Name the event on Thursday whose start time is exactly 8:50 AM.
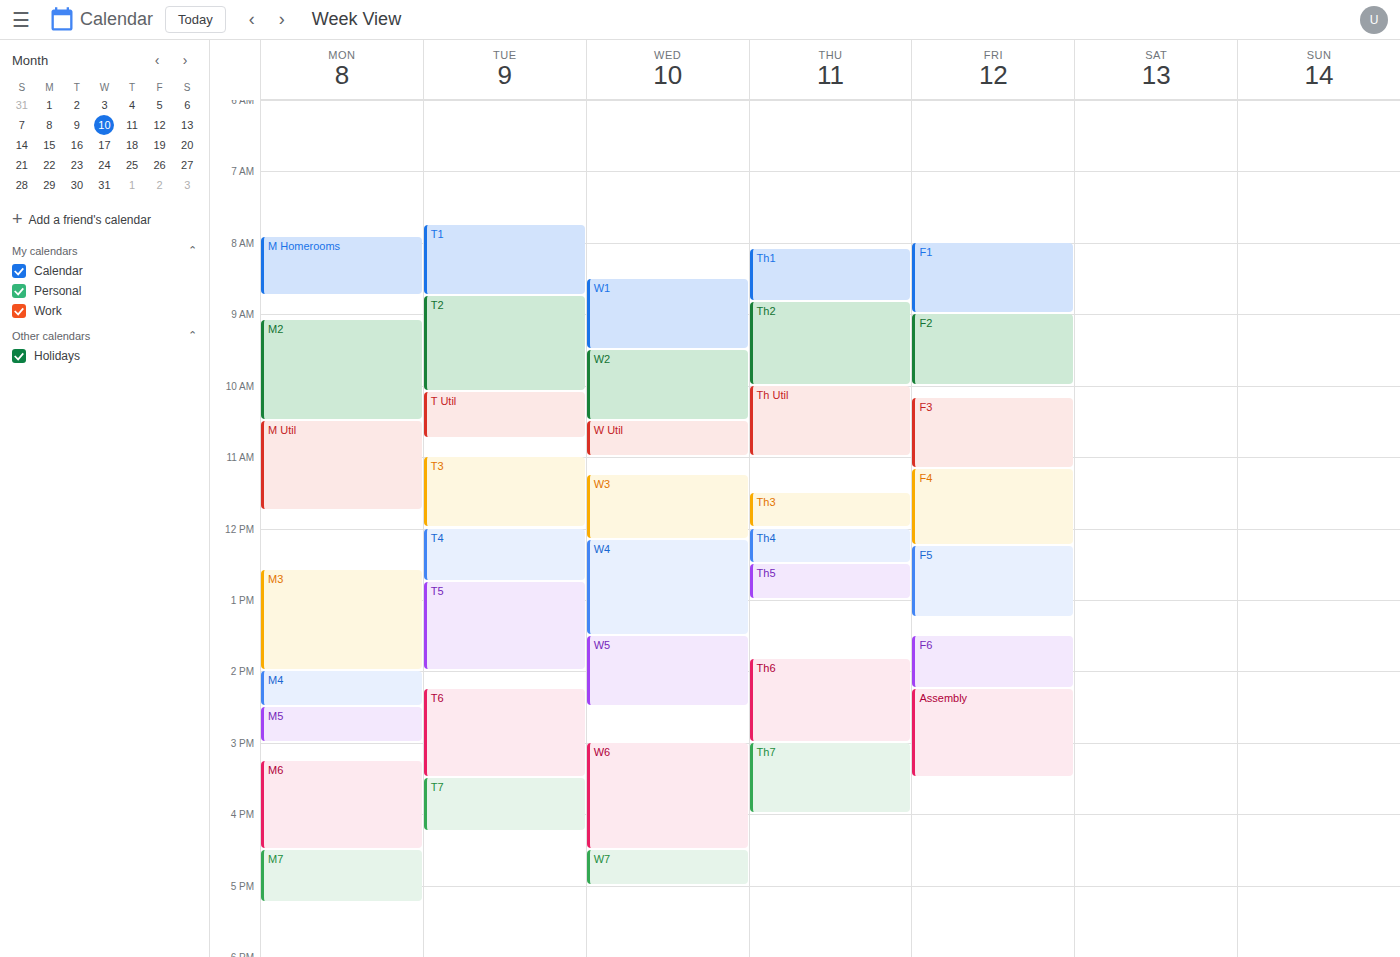
"Th2"